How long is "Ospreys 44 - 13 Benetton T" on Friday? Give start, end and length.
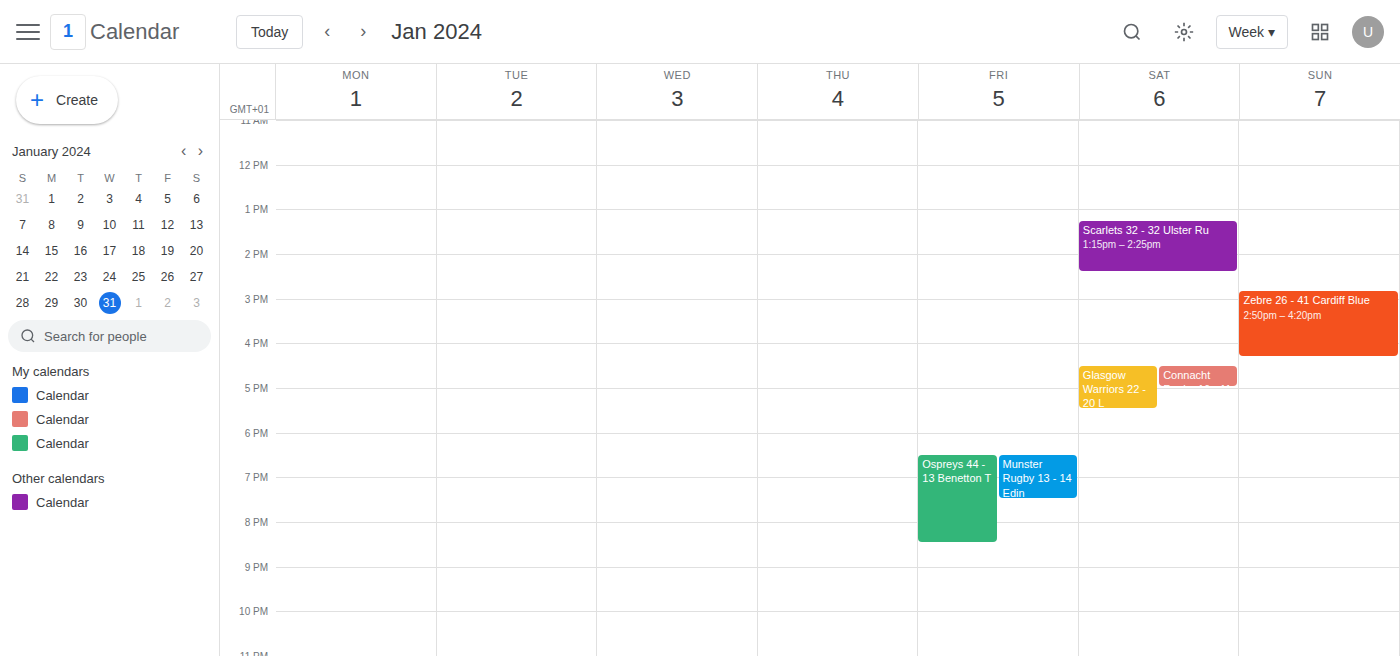
18:30 to 20:30, 2 hours